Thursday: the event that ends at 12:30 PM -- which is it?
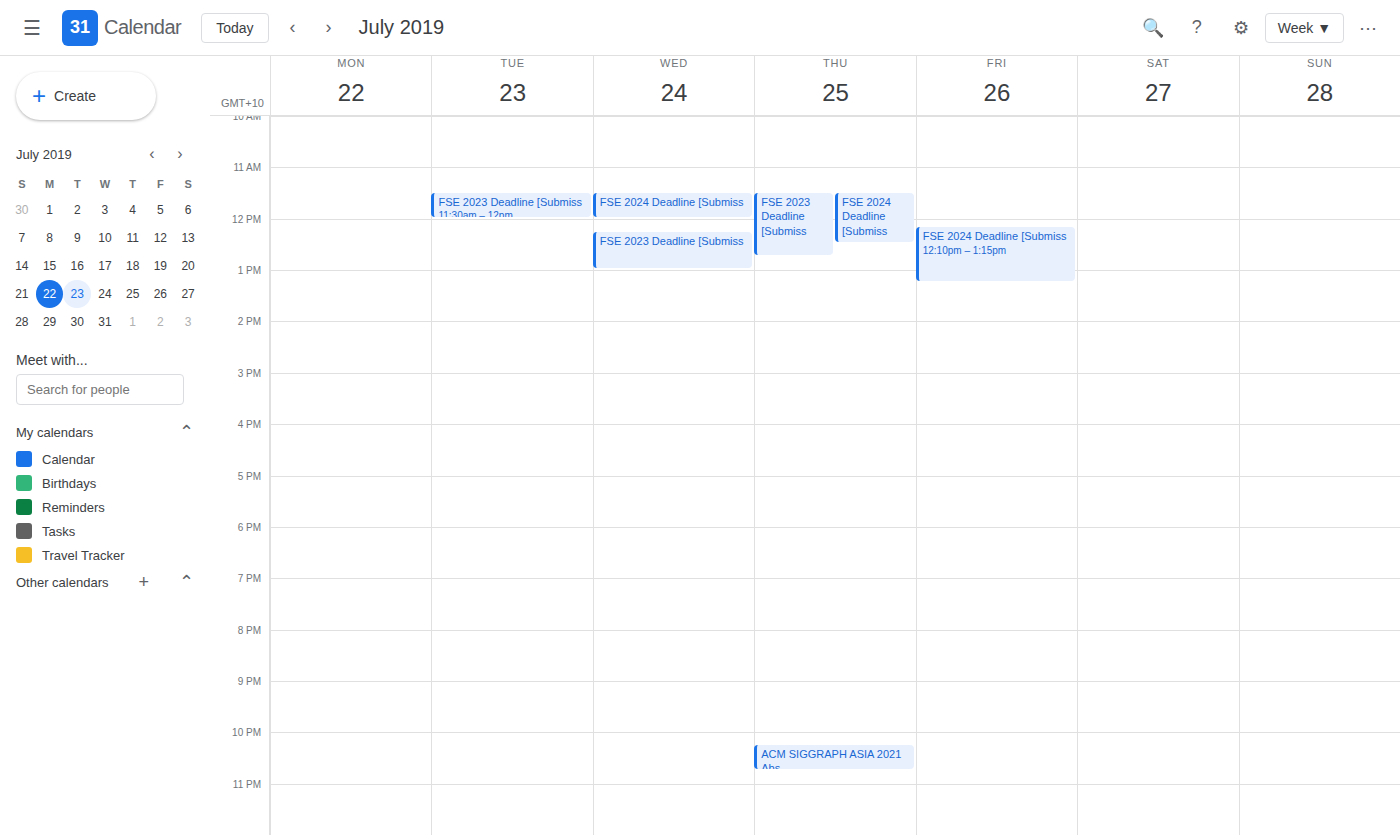
"FSE 2024 Deadline [Submiss"